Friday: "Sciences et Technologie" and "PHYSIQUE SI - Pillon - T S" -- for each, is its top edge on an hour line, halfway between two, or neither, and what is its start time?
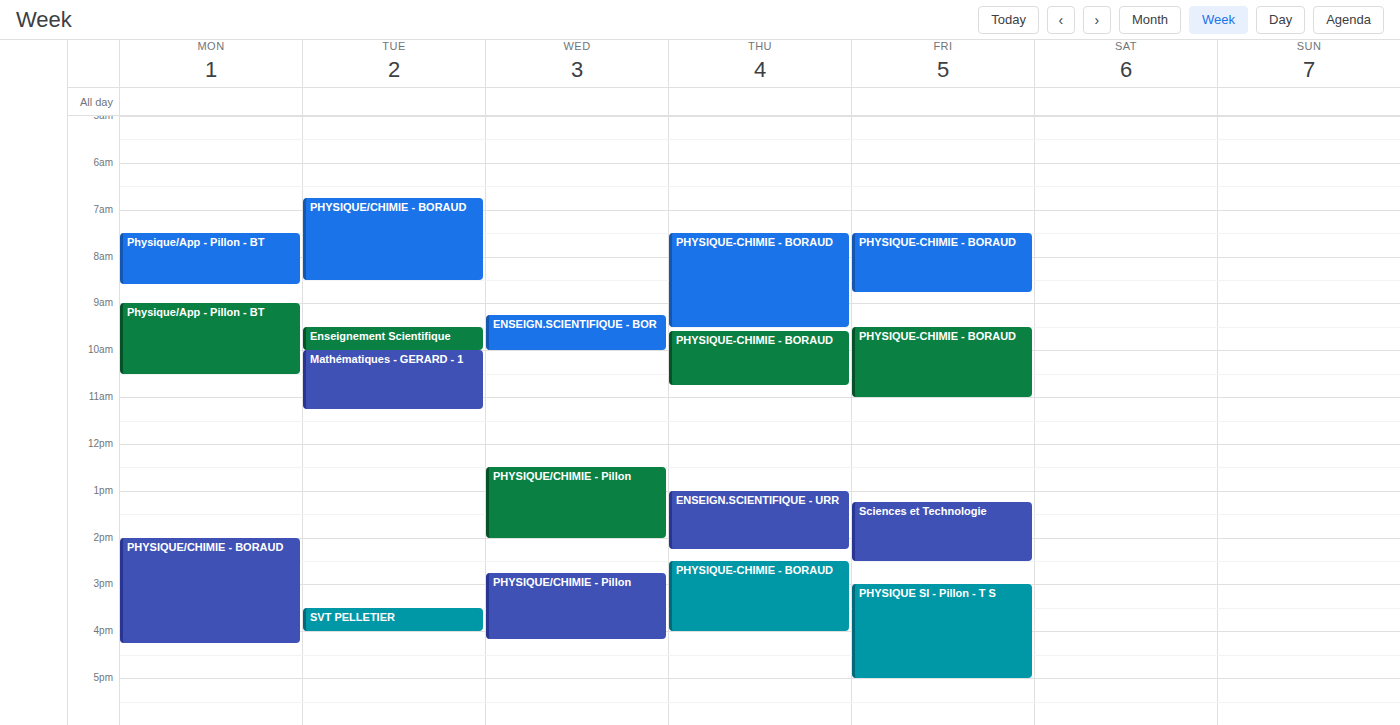
"Sciences et Technologie": 1:15 PM, neither: a quarter of the way from the 1 PM line to the 2 PM line. "PHYSIQUE SI - Pillon - T S": 3:00 PM, exactly on the 3 PM line.